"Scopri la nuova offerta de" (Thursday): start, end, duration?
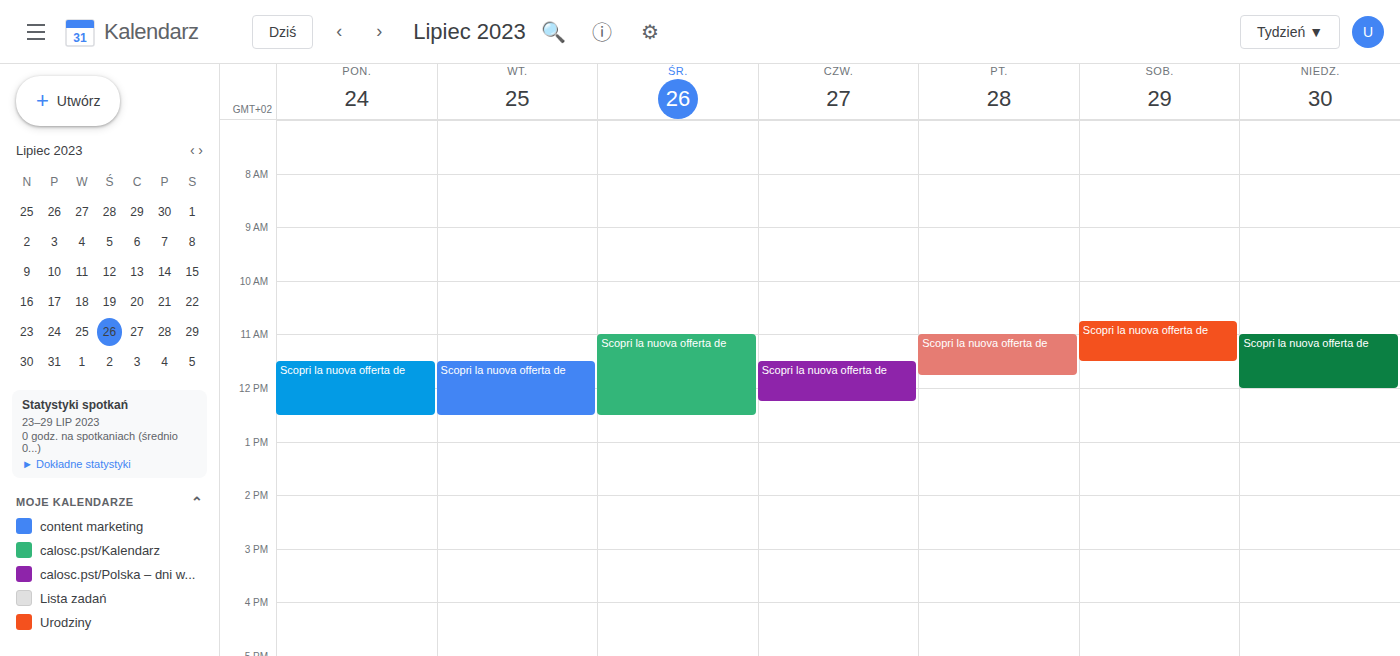
11:30 AM to 12:15 PM, 45 minutes